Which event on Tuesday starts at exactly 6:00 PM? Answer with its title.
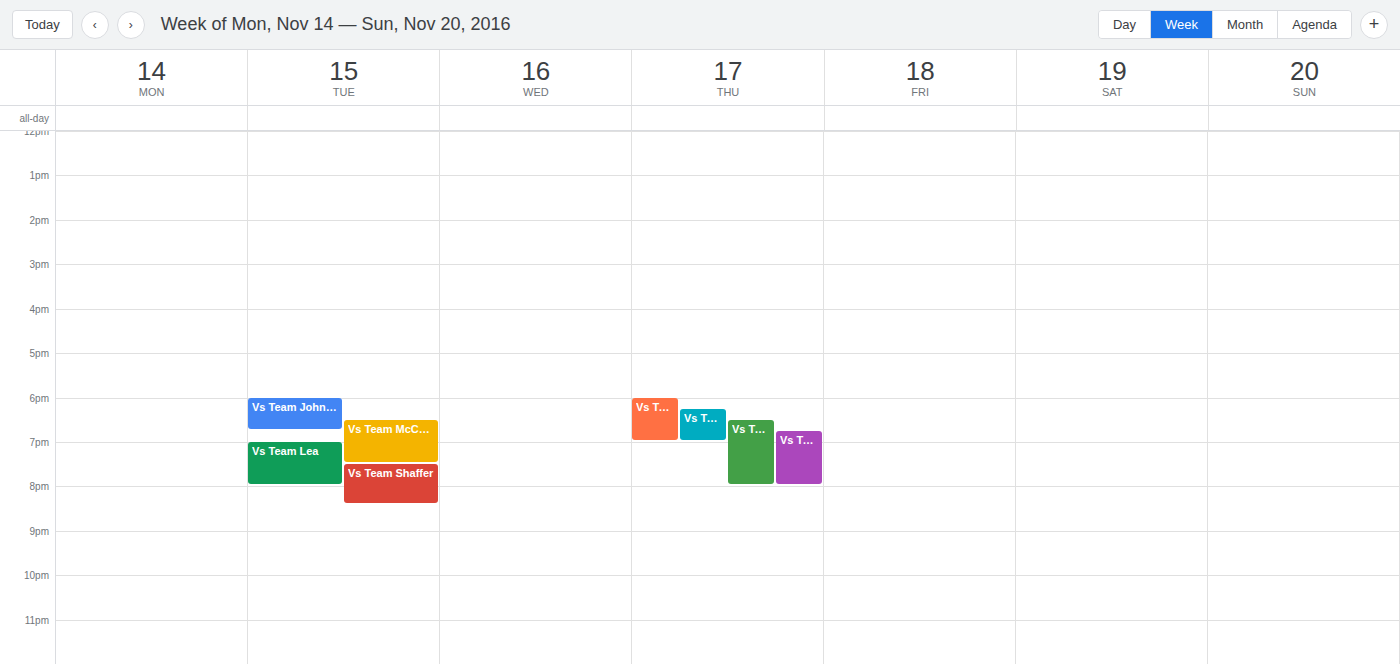
"Vs Team Johnson"